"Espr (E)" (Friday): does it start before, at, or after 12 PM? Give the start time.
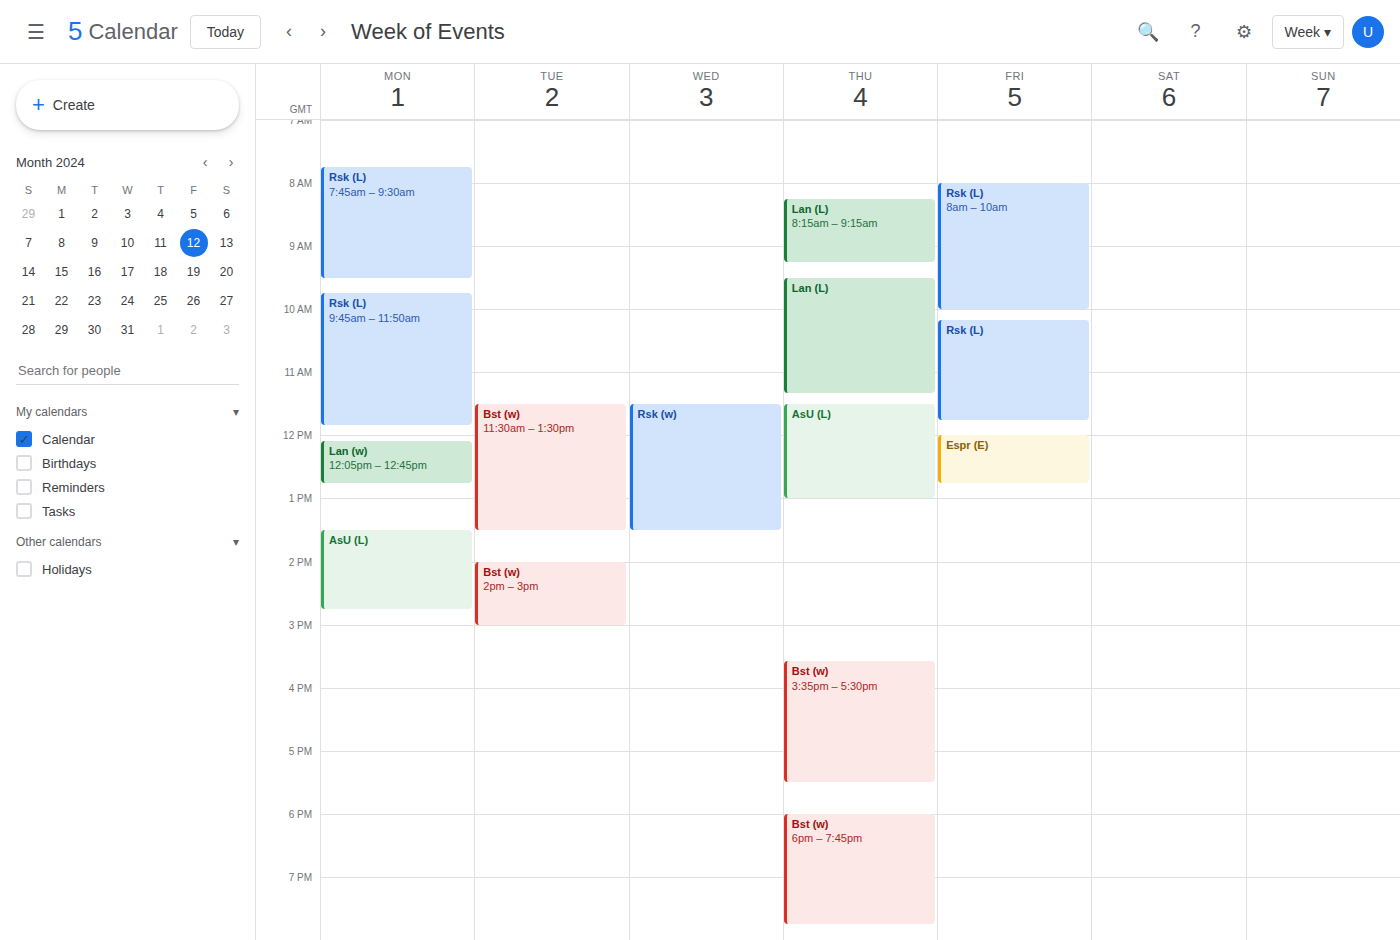
12:00 PM -- exactly at 12 PM, on the 12 PM line.